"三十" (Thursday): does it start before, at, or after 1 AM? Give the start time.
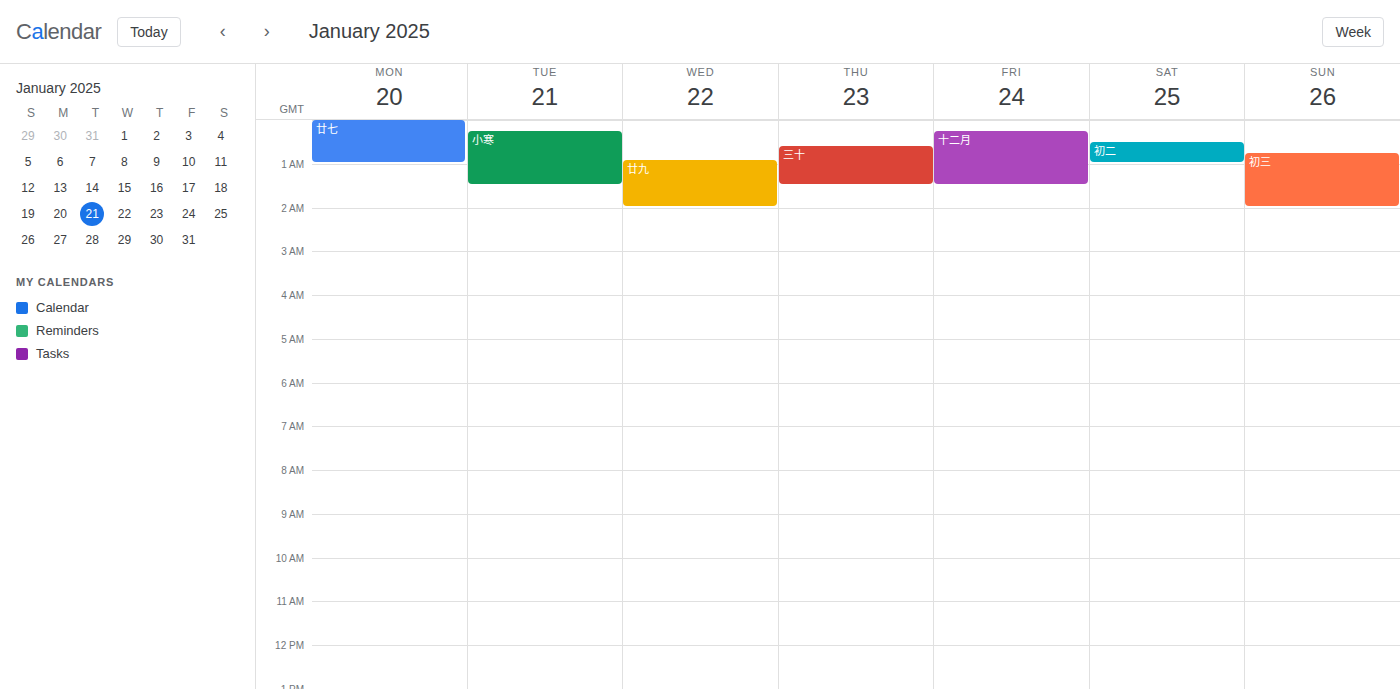
12:35 AM -- before 1 AM, 25 minutes above the 1 AM line.